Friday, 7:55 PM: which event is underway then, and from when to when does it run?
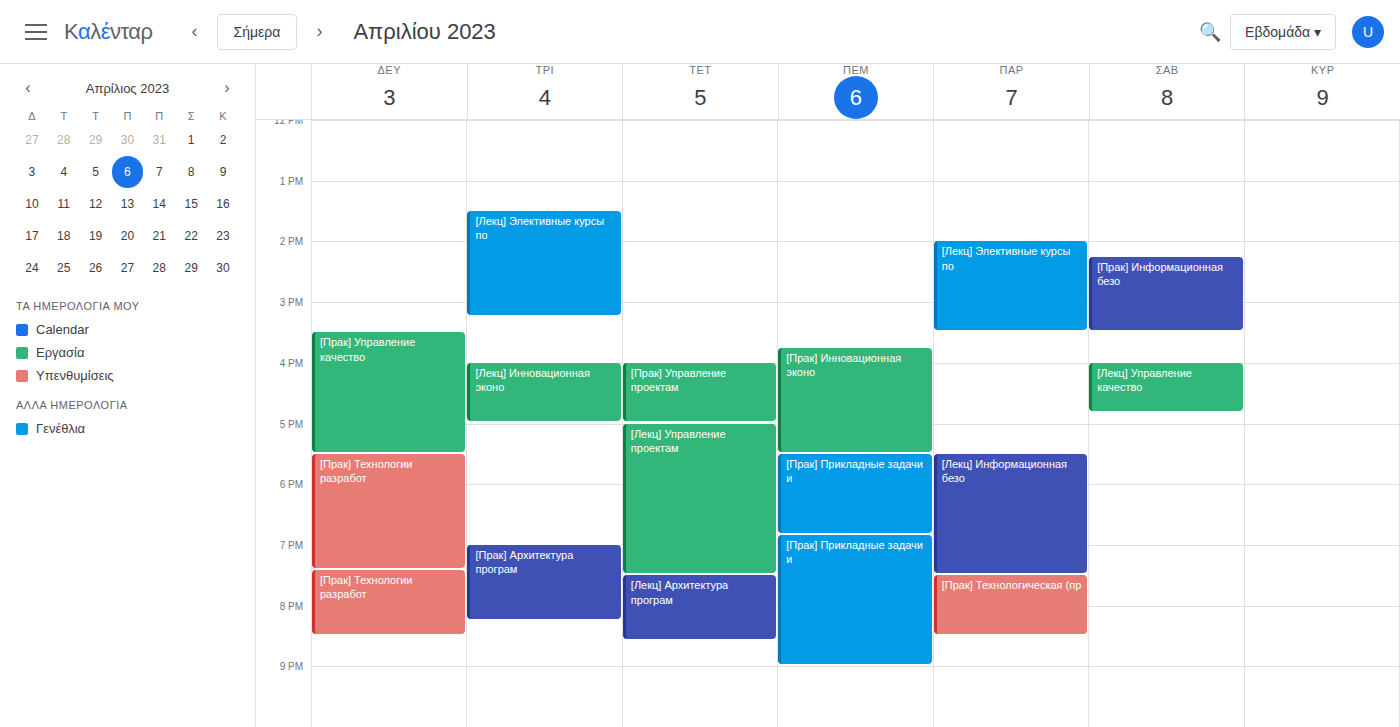
"[Прак] Технологическая (пр", 7:30 PM to 8:30 PM